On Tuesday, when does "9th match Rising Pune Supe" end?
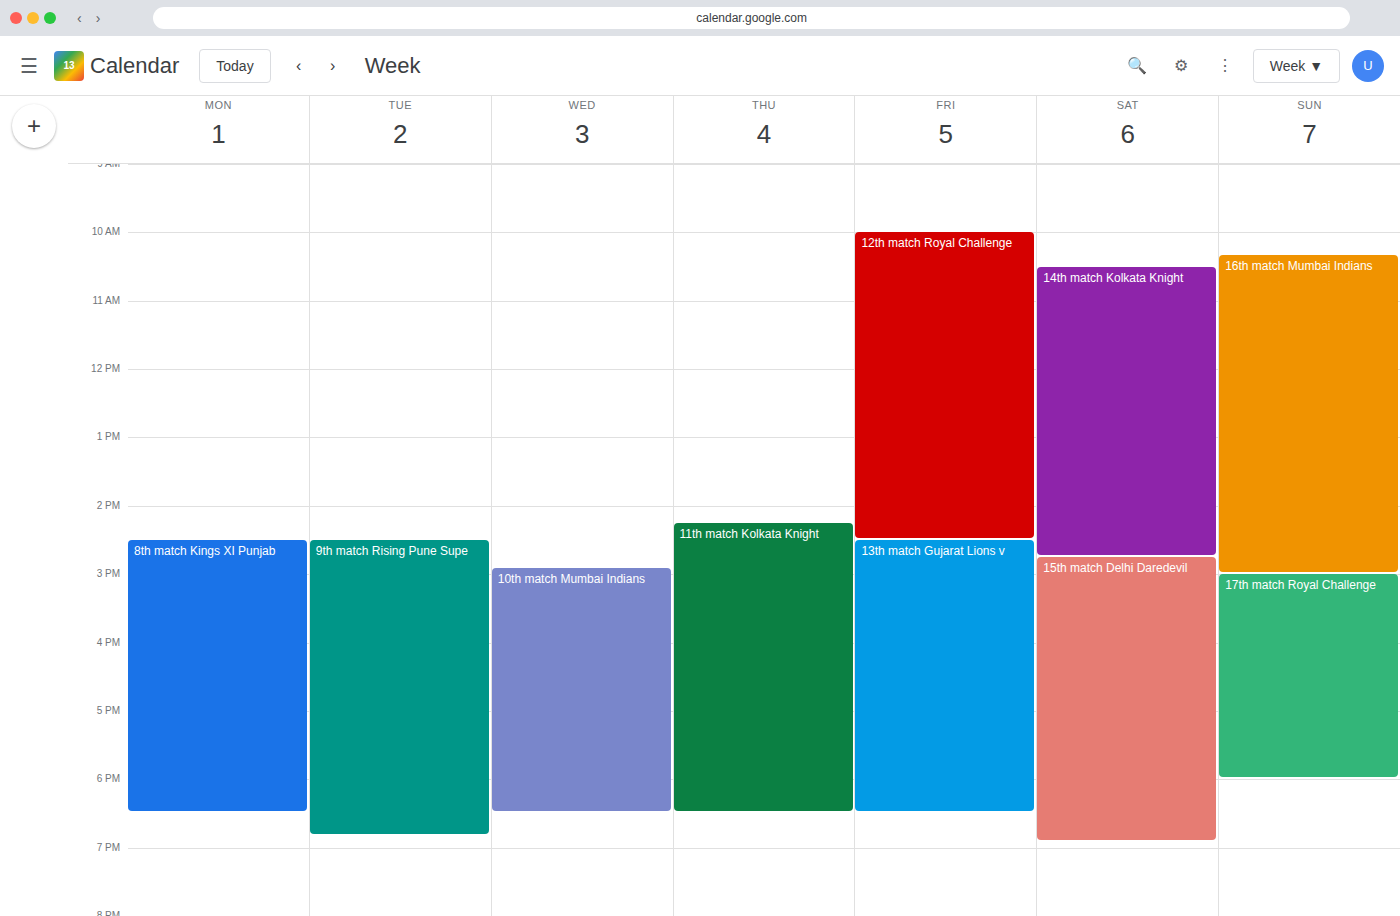
18:50